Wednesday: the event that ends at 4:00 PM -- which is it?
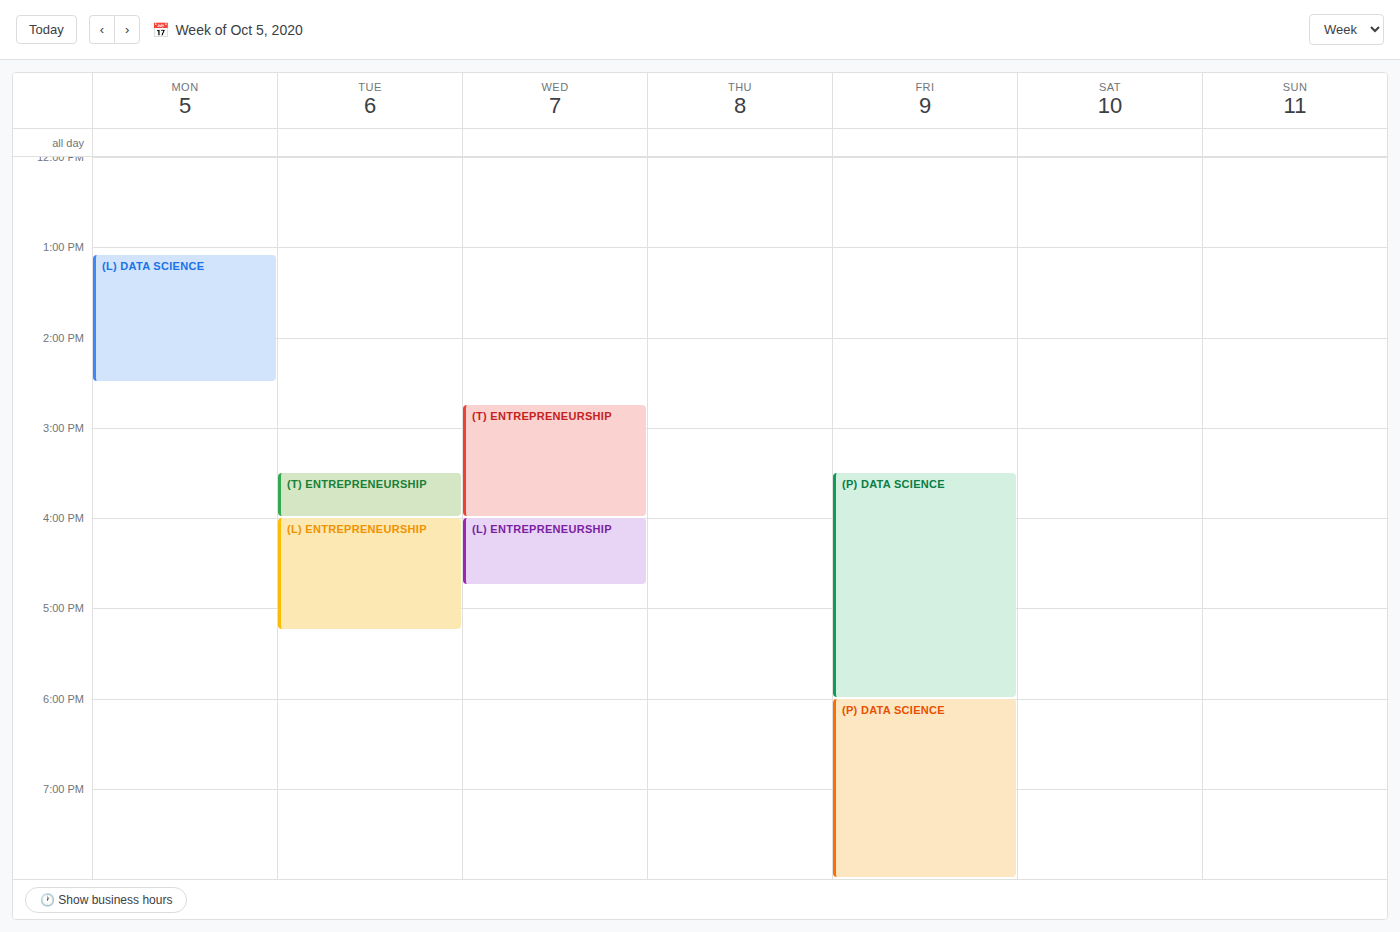
"(T) ENTREPRENEURSHIP"